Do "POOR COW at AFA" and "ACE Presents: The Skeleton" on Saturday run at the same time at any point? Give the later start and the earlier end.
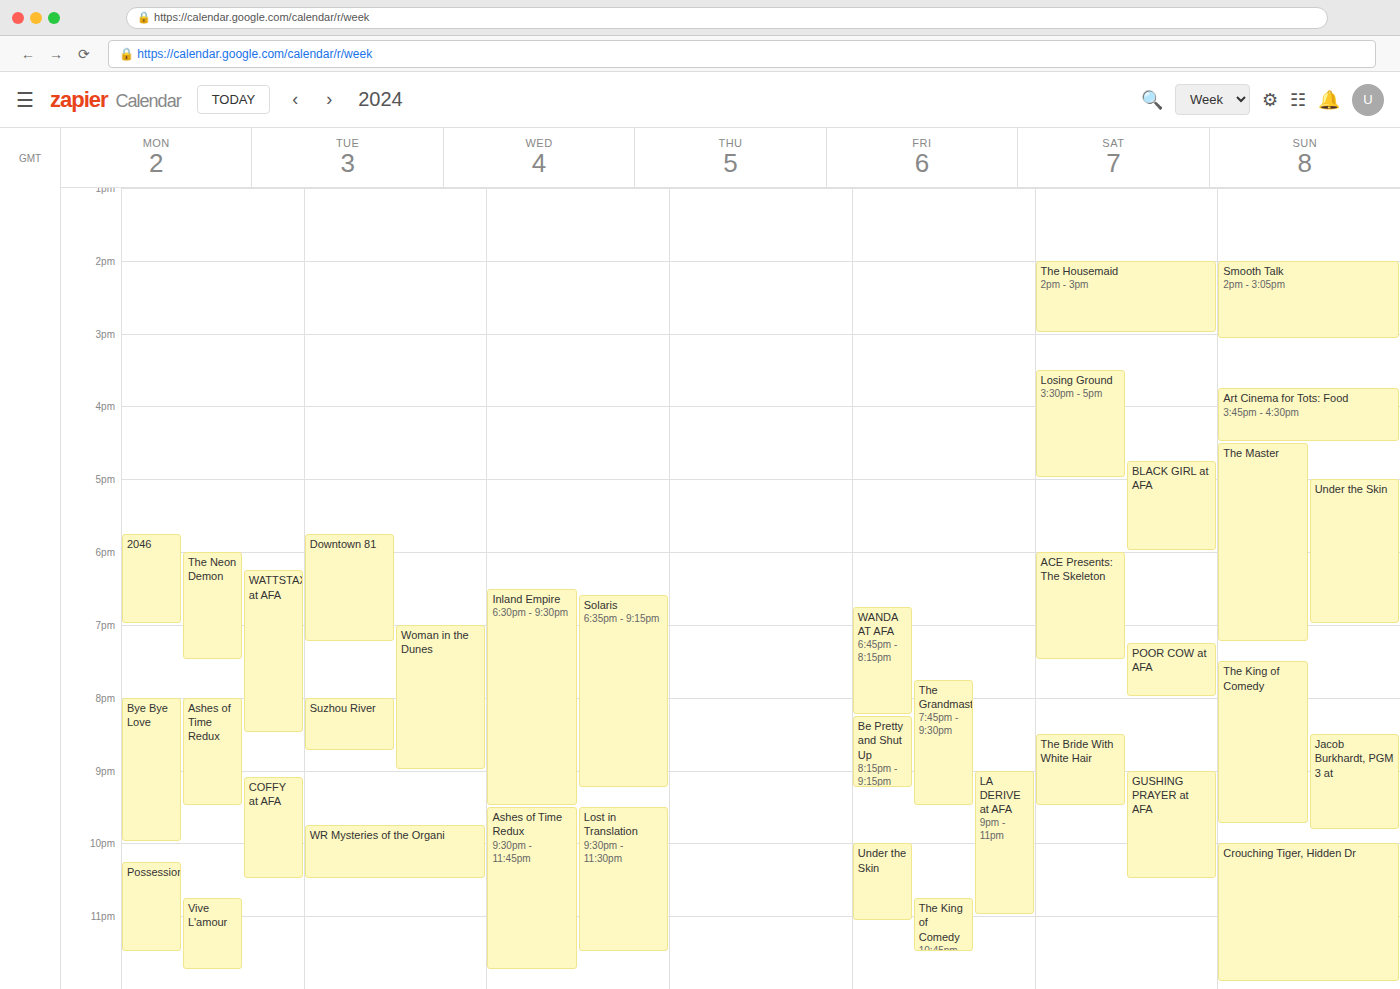
"POOR COW at AFA" starts at 7:15 PM, before "ACE Presents: The Skeleton" ends at 7:30 PM -- they overlap.